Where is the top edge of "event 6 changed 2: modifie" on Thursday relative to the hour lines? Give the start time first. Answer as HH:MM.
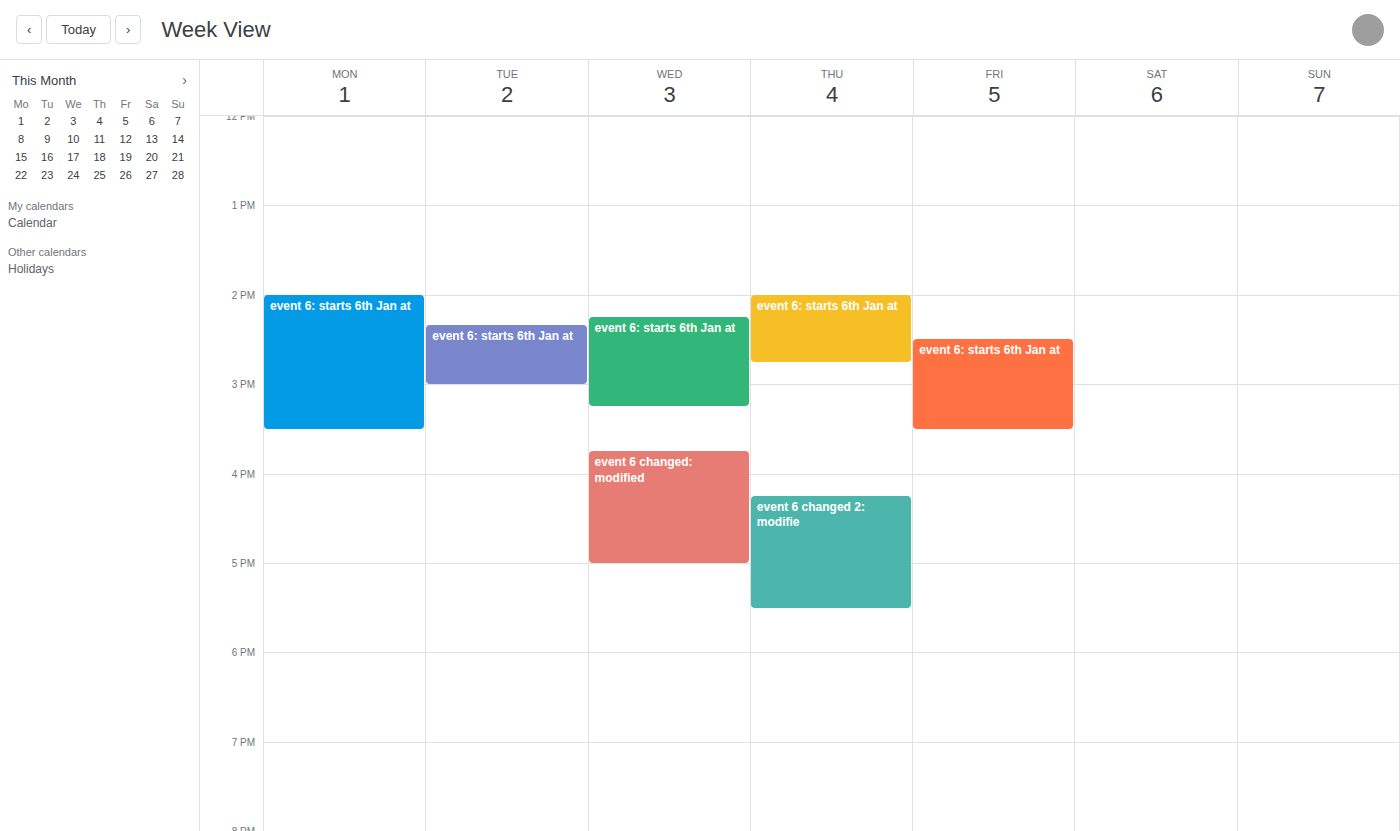
16:15 -- neither: a quarter of the way from the 16:00 line to the 17:00 line.